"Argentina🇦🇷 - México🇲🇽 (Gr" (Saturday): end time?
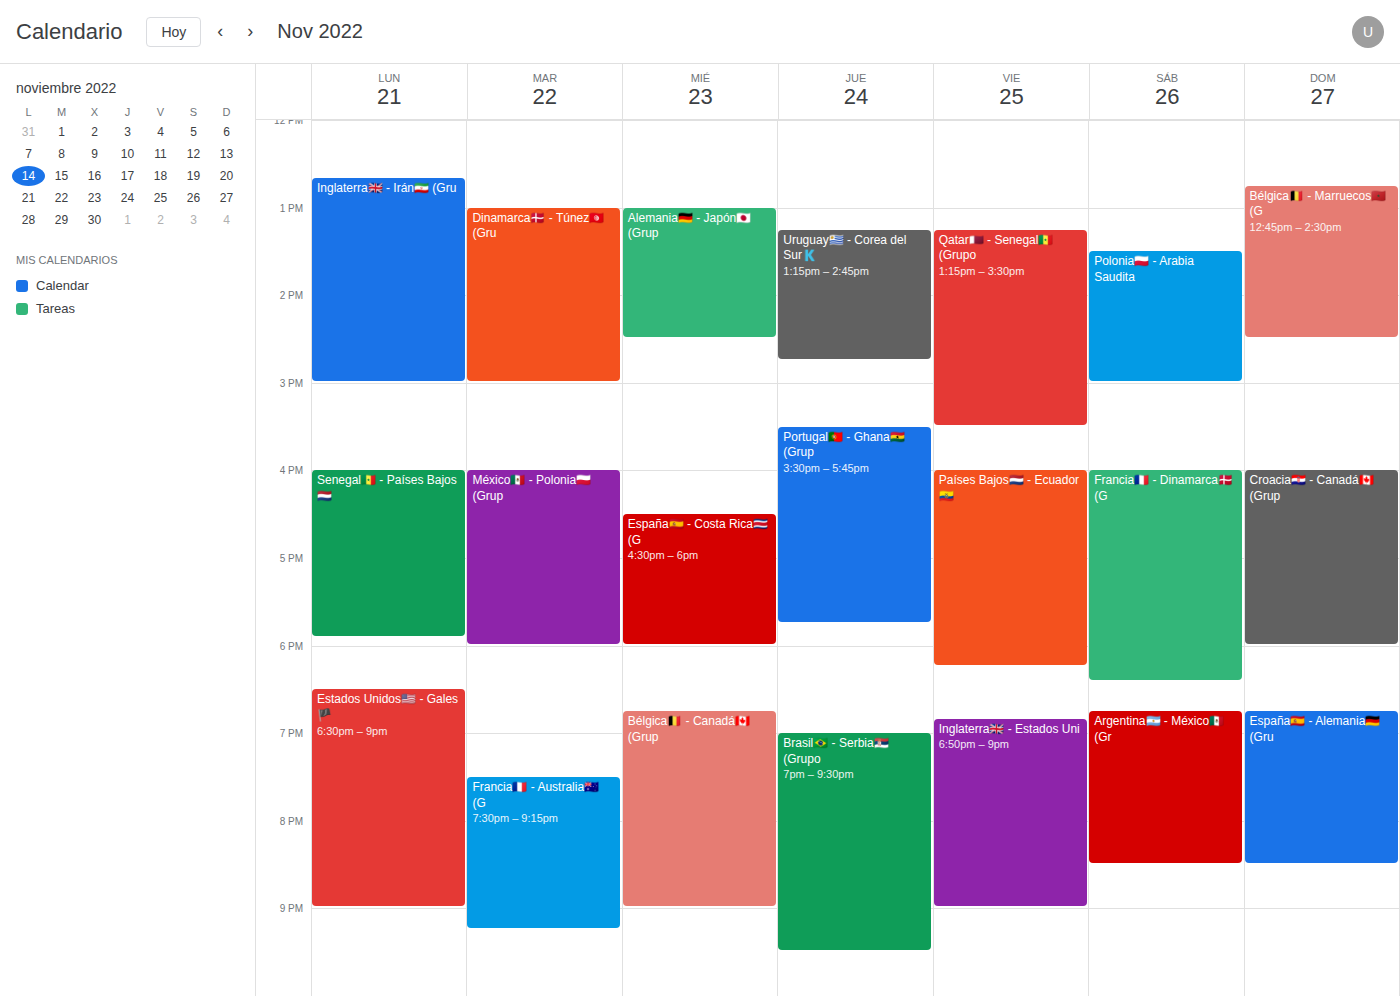
8:30 PM